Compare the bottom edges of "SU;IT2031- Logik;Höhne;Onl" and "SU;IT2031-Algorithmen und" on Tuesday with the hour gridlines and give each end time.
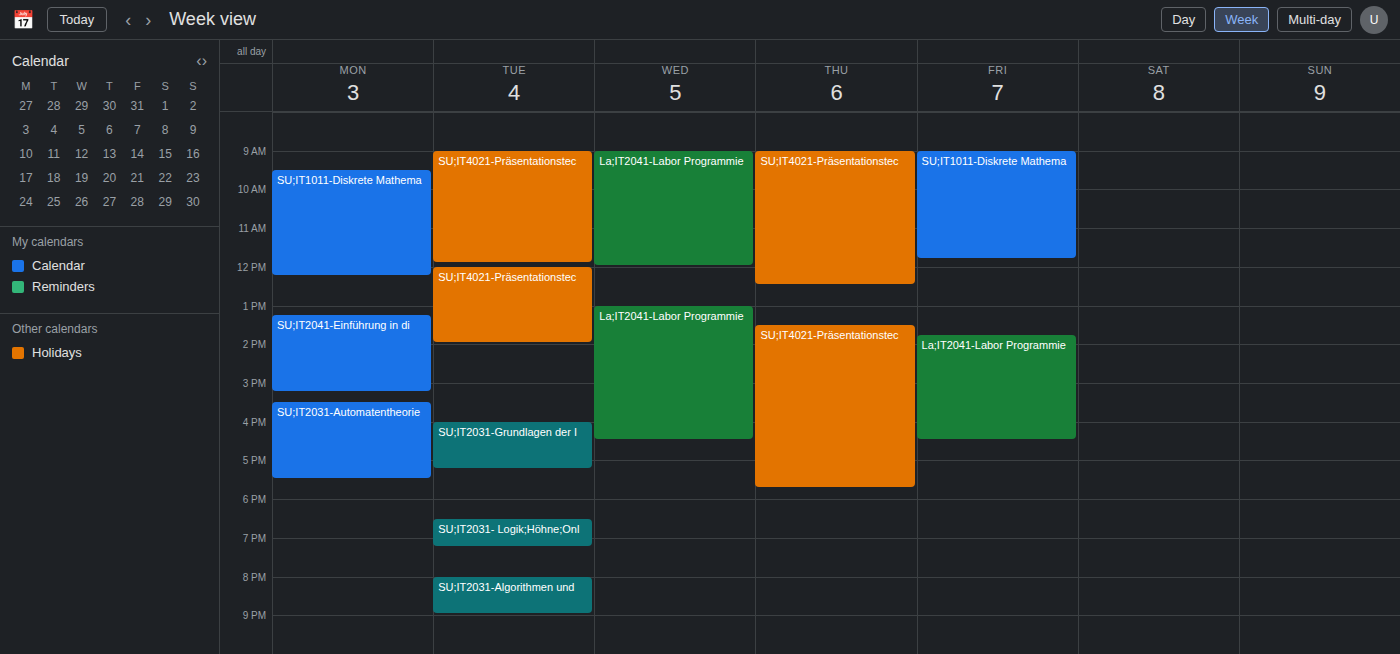
"SU;IT2031- Logik;Höhne;Onl": 7:15 PM, neither: a quarter of the way from the 7 PM line to the 8 PM line. "SU;IT2031-Algorithmen und": 9:00 PM, exactly on the 9 PM line.